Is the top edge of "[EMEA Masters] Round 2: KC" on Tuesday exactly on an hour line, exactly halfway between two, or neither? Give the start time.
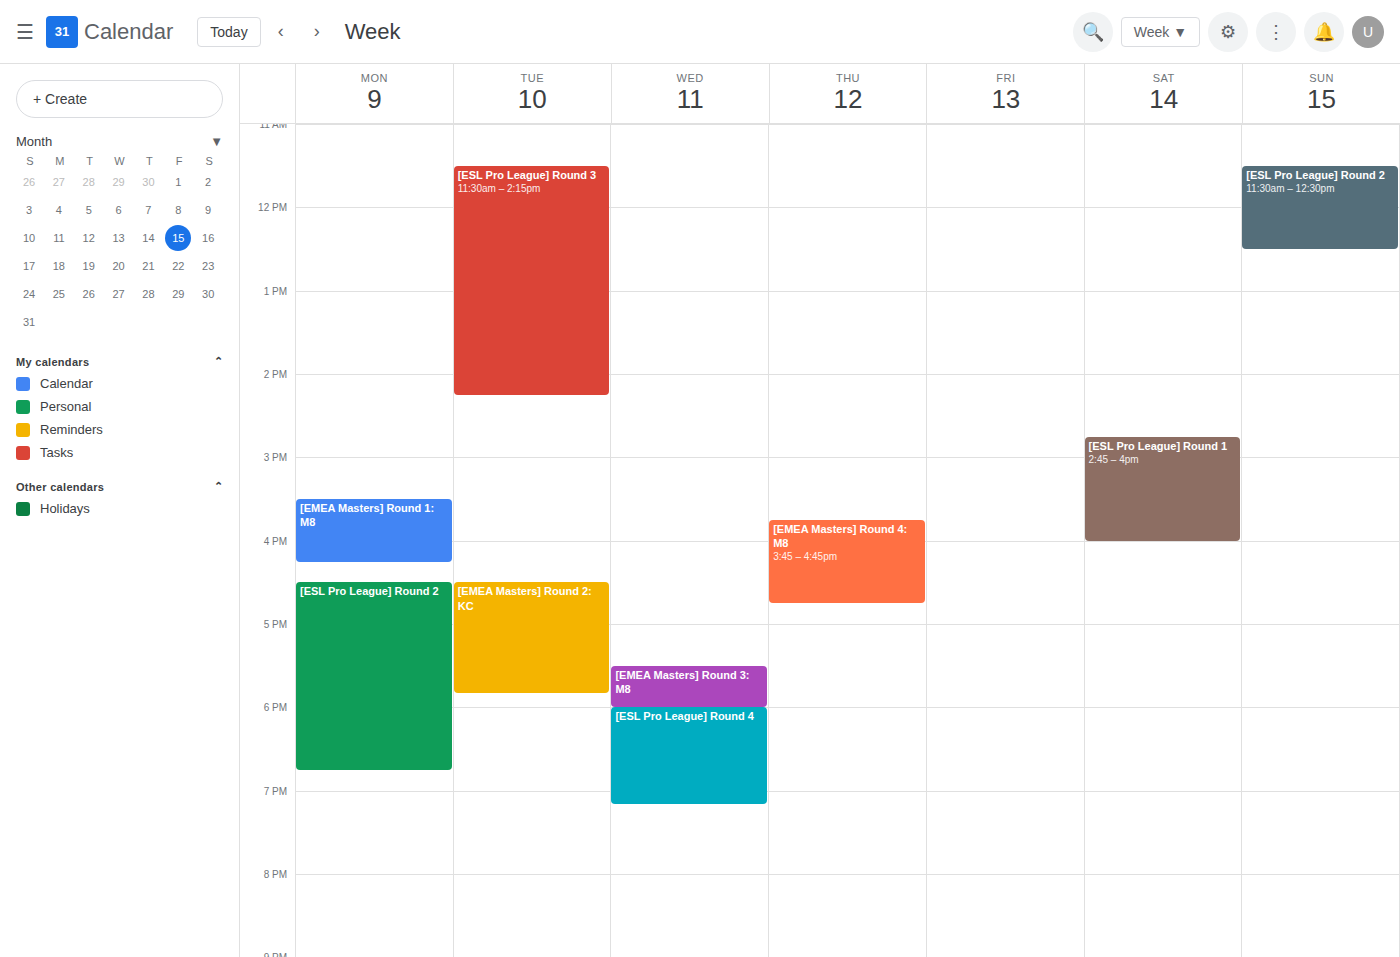
4:30 PM -- halfway between the 4 PM and 5 PM lines.